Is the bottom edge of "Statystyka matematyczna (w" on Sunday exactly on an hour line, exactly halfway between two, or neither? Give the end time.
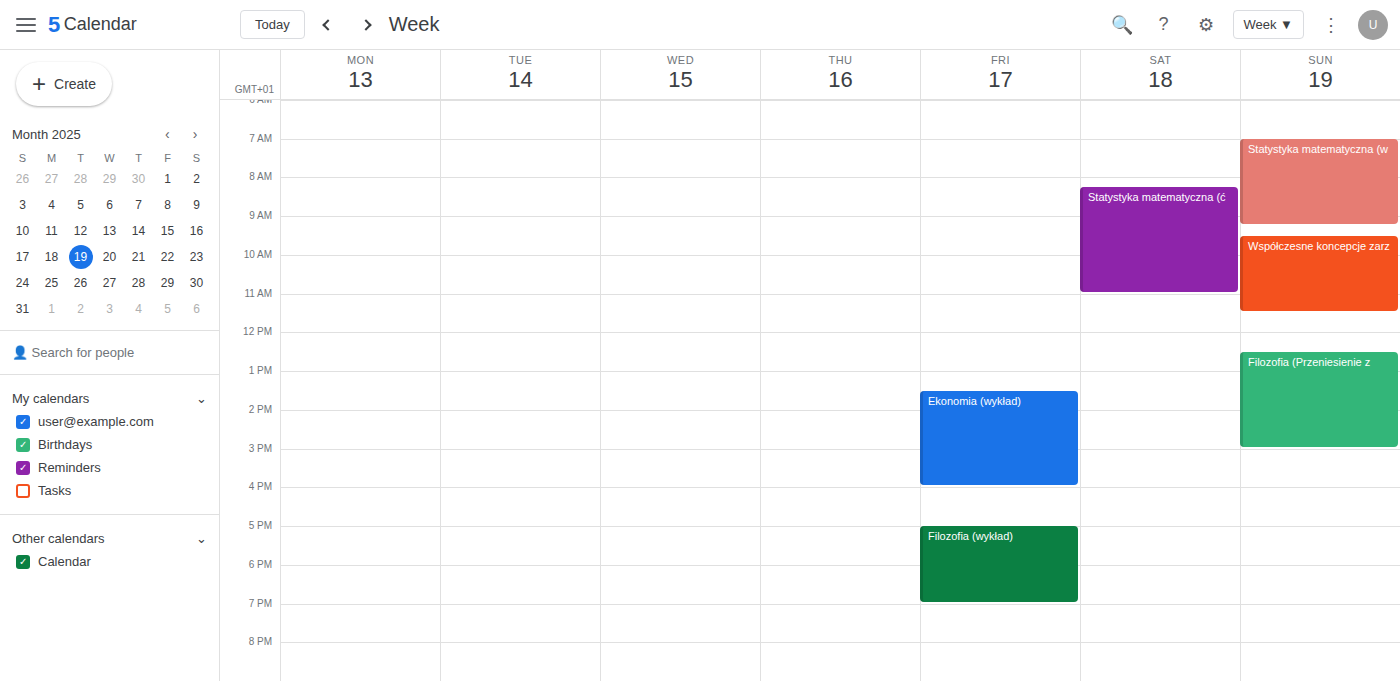
9:15 AM -- neither: a quarter of the way from the 9 AM line to the 10 AM line.